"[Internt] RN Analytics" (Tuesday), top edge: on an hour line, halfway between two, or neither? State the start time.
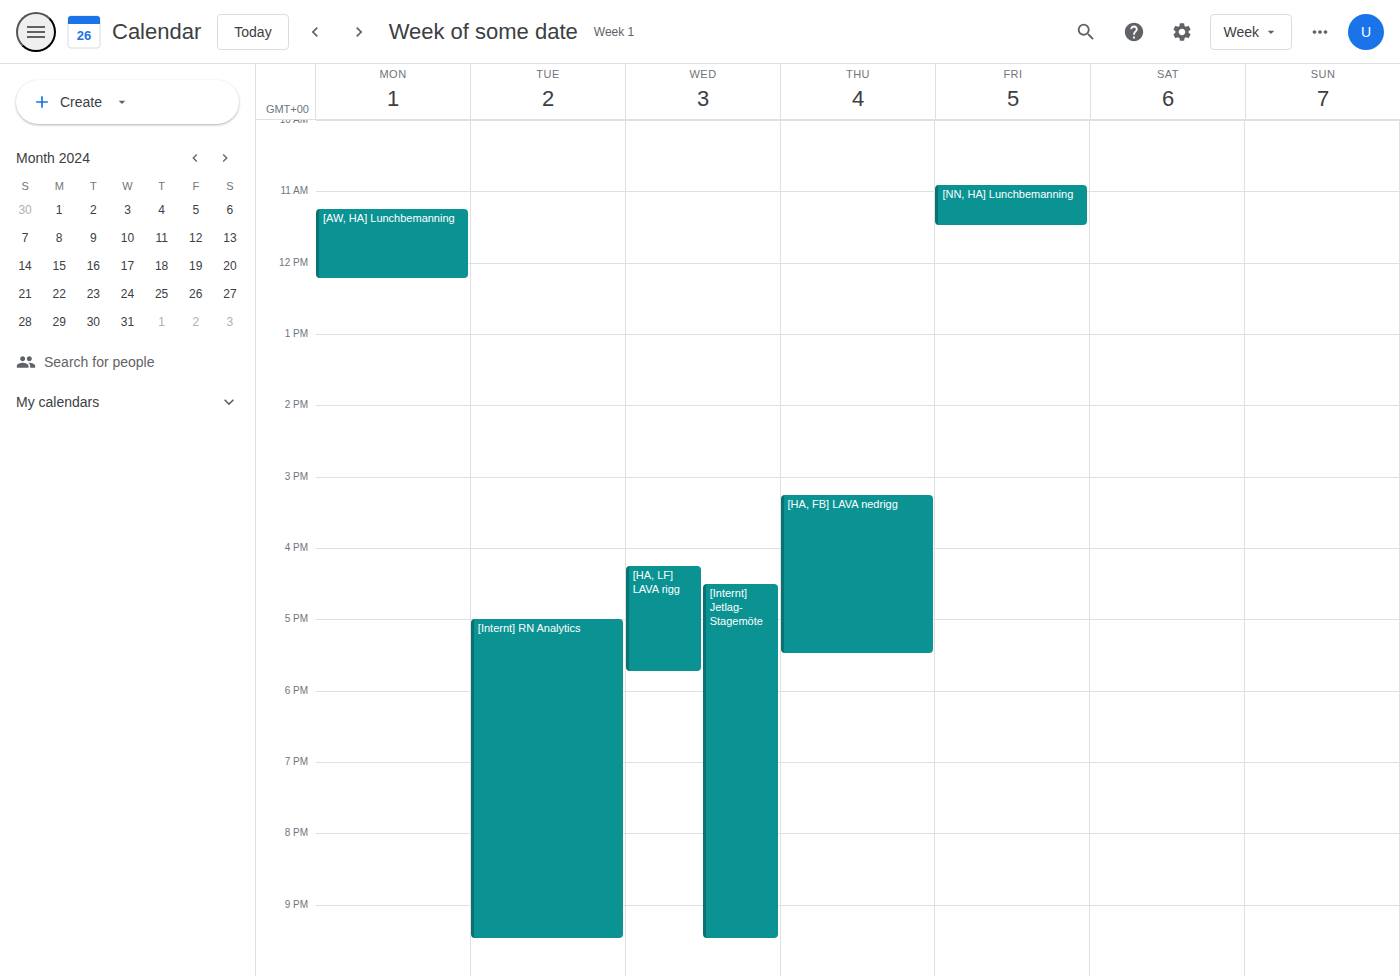
5:00 PM -- exactly on the 5 PM line.